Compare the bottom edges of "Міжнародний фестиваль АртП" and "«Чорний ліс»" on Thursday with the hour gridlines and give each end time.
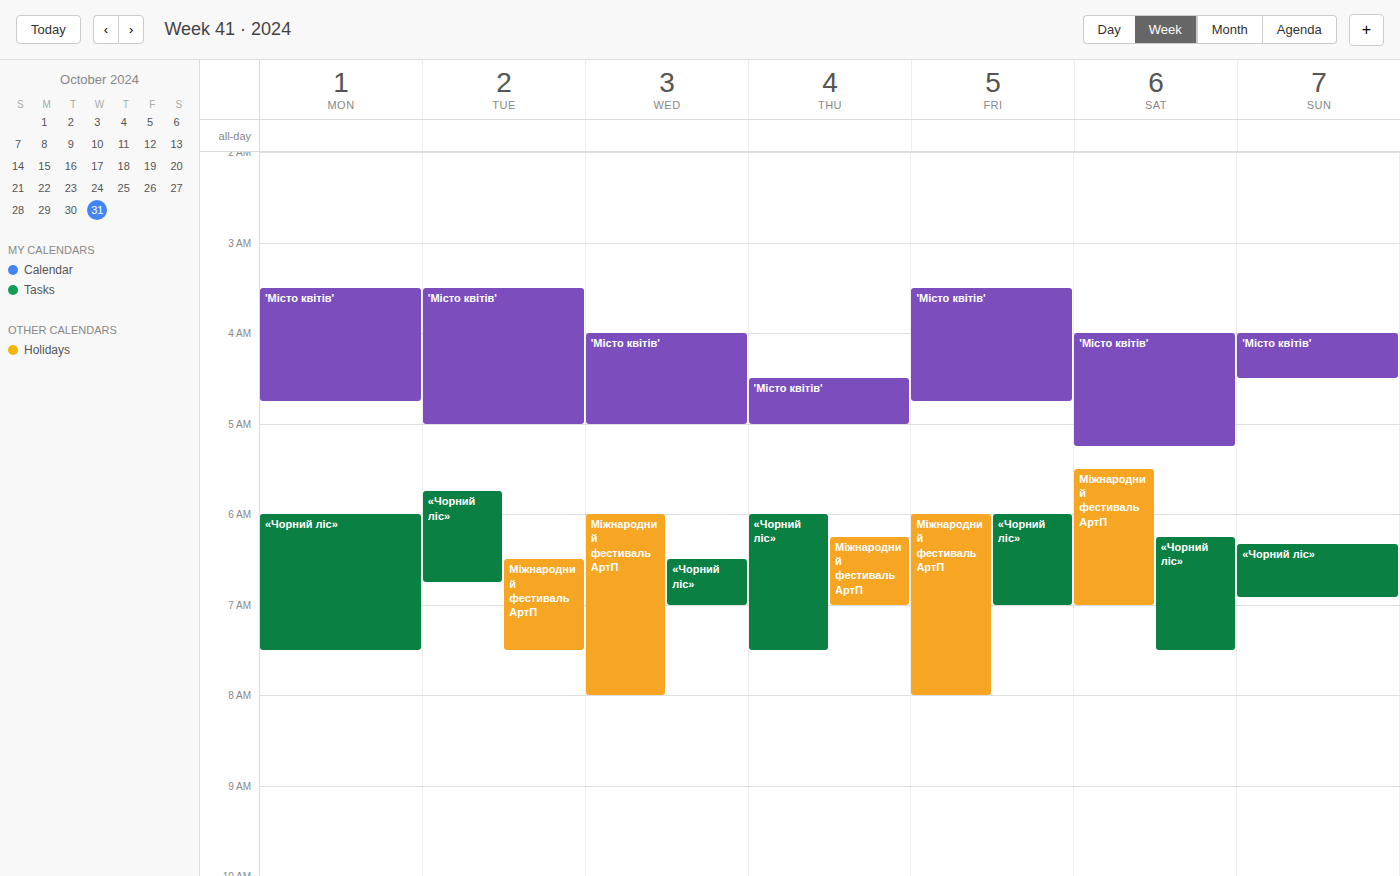
"Міжнародний фестиваль АртП": 07:00, exactly on the 07:00 line. "«Чорний ліс»": 07:30, halfway between the 07:00 and 08:00 lines.